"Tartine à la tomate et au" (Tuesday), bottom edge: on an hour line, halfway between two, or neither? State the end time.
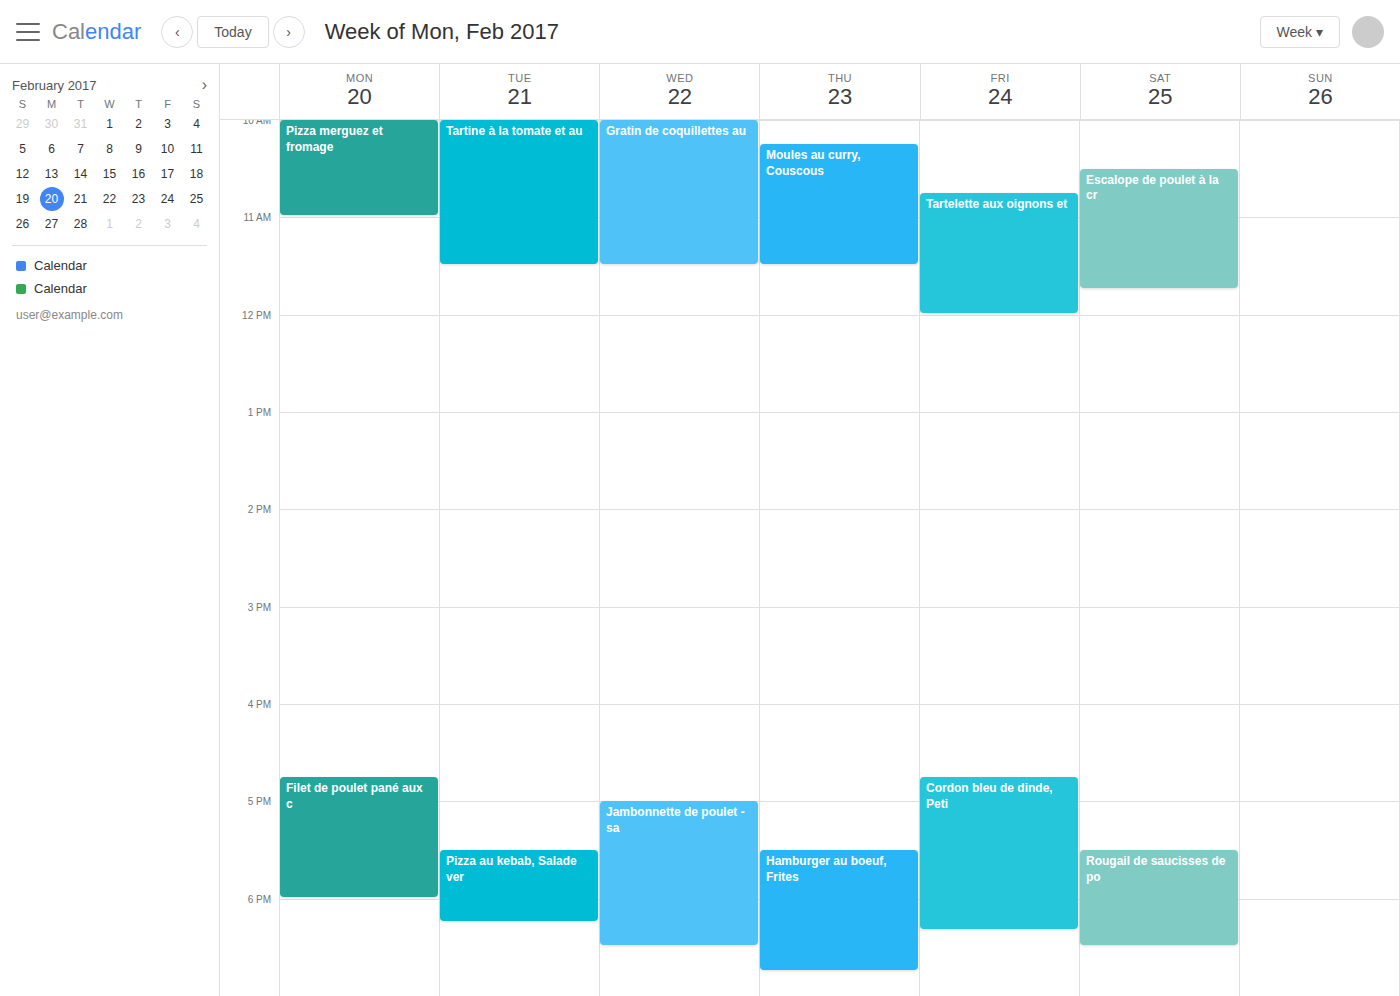
11:30 AM -- halfway between the 11 AM and 12 PM lines.